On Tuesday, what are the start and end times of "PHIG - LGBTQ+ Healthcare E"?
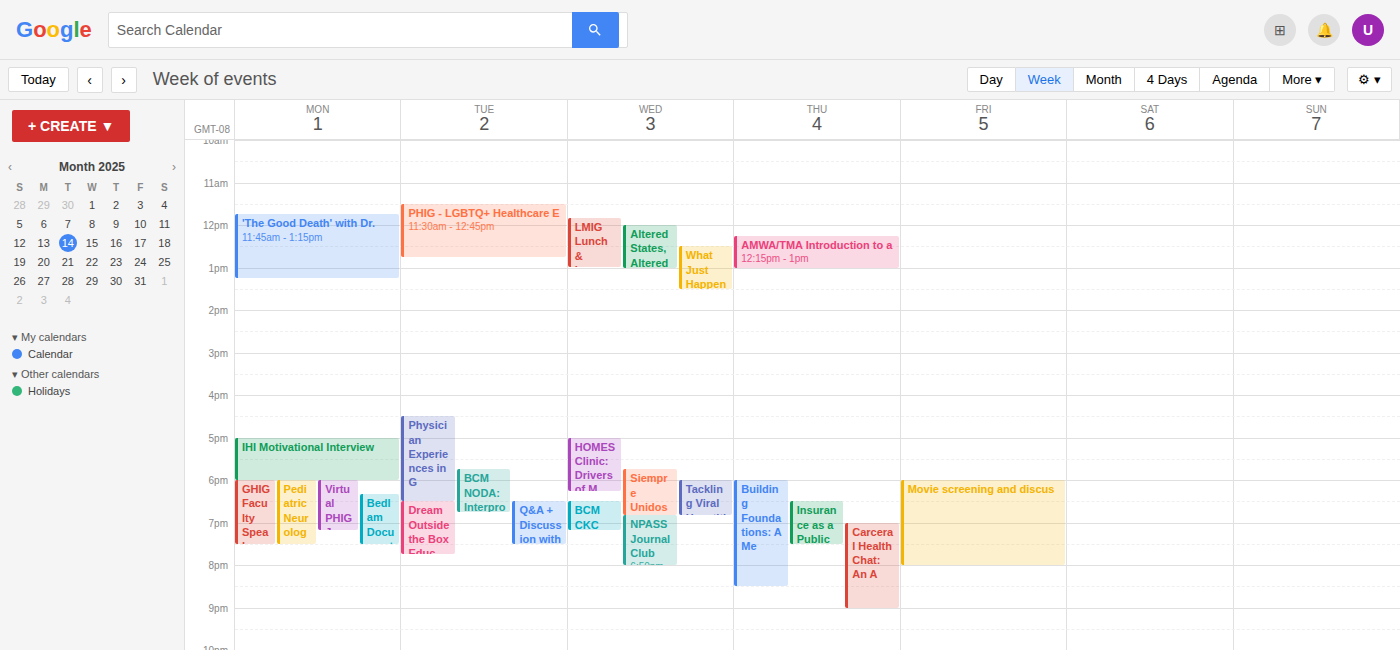
11:30 AM to 12:45 PM